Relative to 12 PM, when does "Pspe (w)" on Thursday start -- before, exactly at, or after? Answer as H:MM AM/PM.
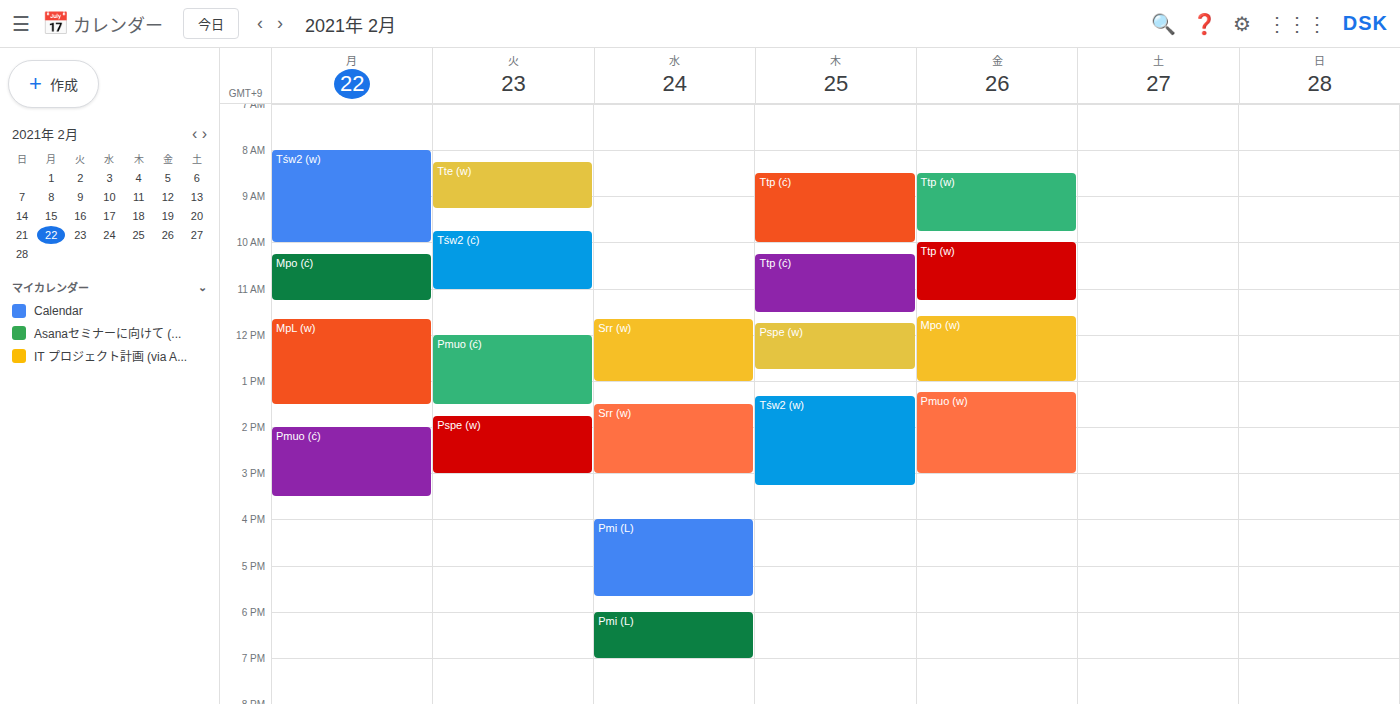
11:45 AM -- before 12 PM, 15 minutes above the 12 PM line.